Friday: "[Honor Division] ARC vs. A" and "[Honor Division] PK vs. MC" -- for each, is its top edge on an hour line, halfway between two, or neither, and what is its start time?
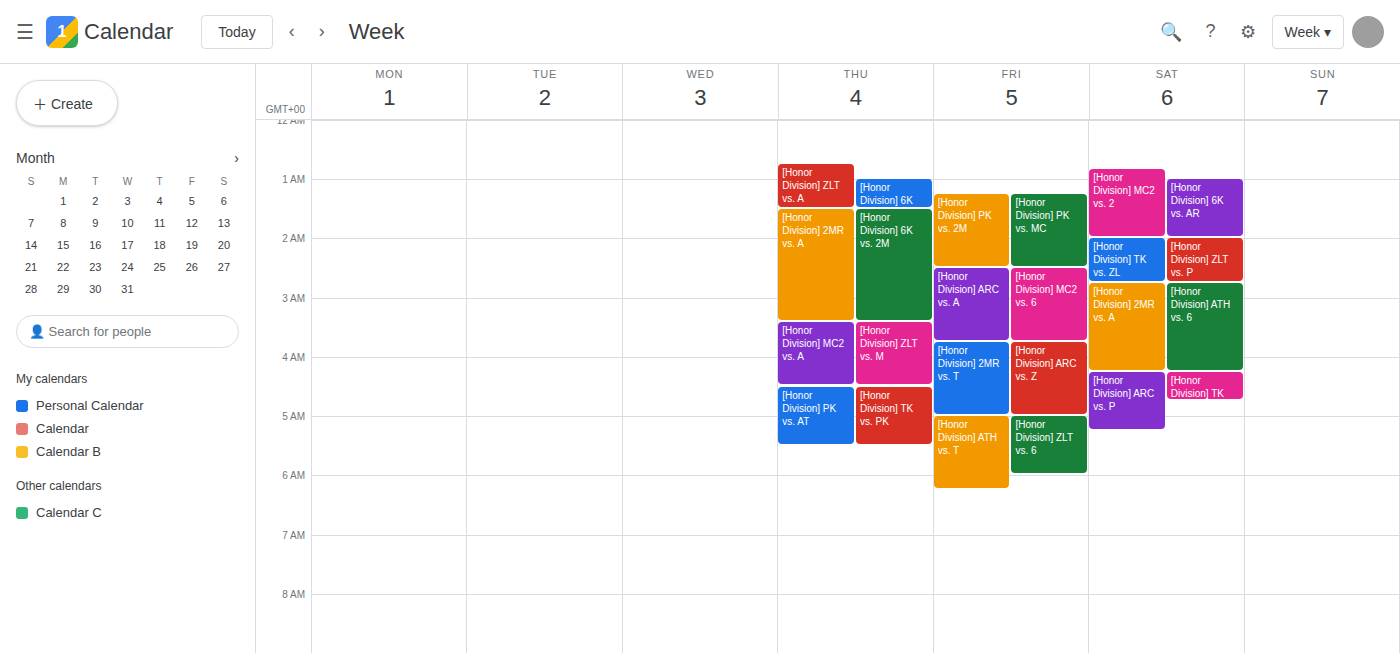
"[Honor Division] ARC vs. A": 2:30 AM, halfway between the 2 AM and 3 AM lines. "[Honor Division] PK vs. MC": 1:15 AM, neither: a quarter of the way from the 1 AM line to the 2 AM line.